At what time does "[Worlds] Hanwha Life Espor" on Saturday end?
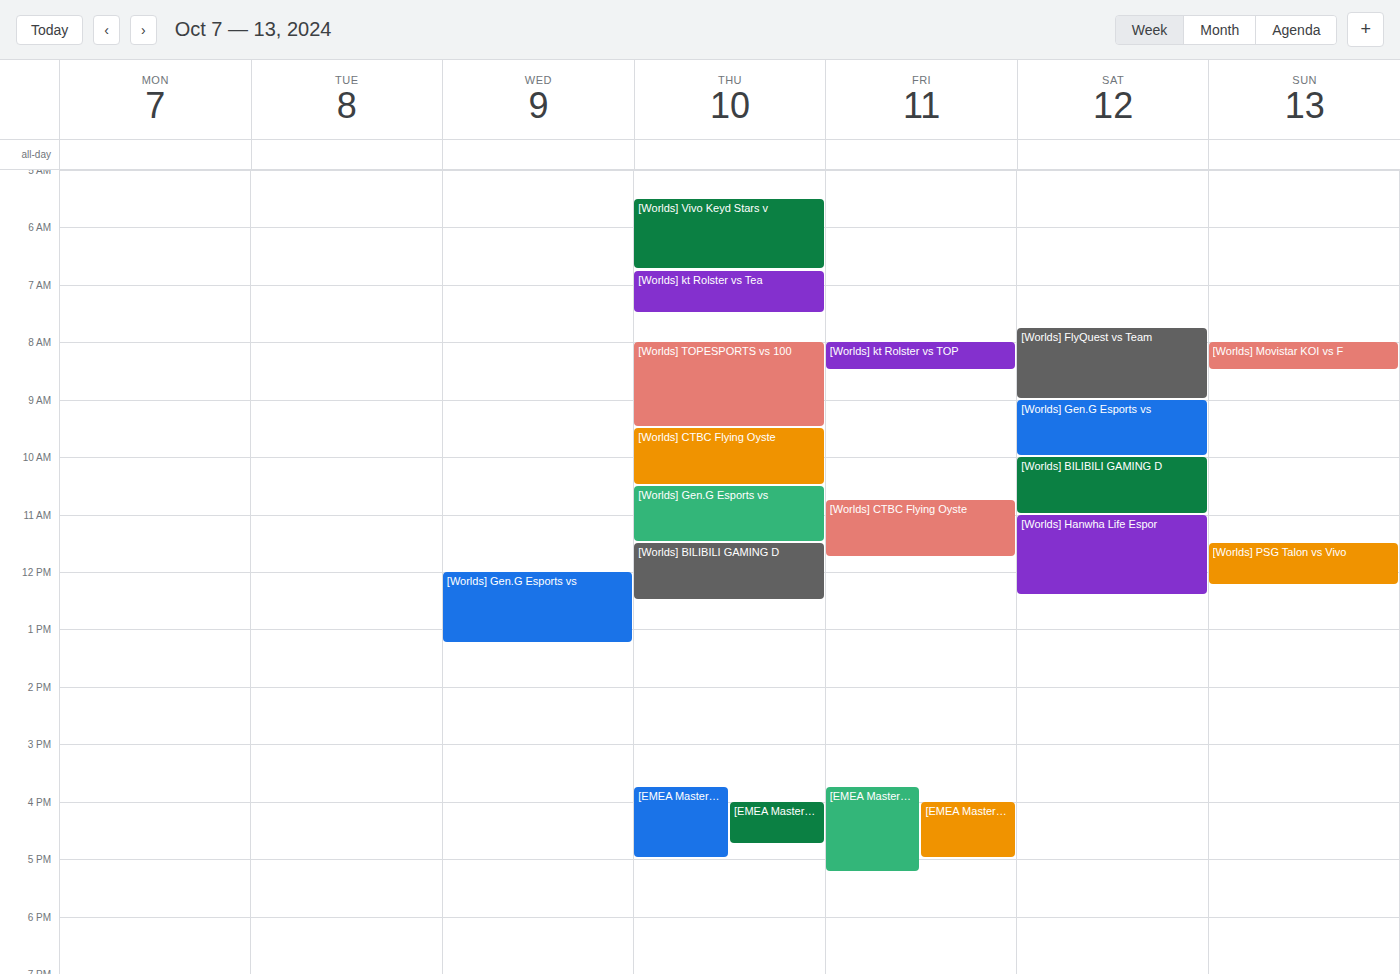
12:25 PM